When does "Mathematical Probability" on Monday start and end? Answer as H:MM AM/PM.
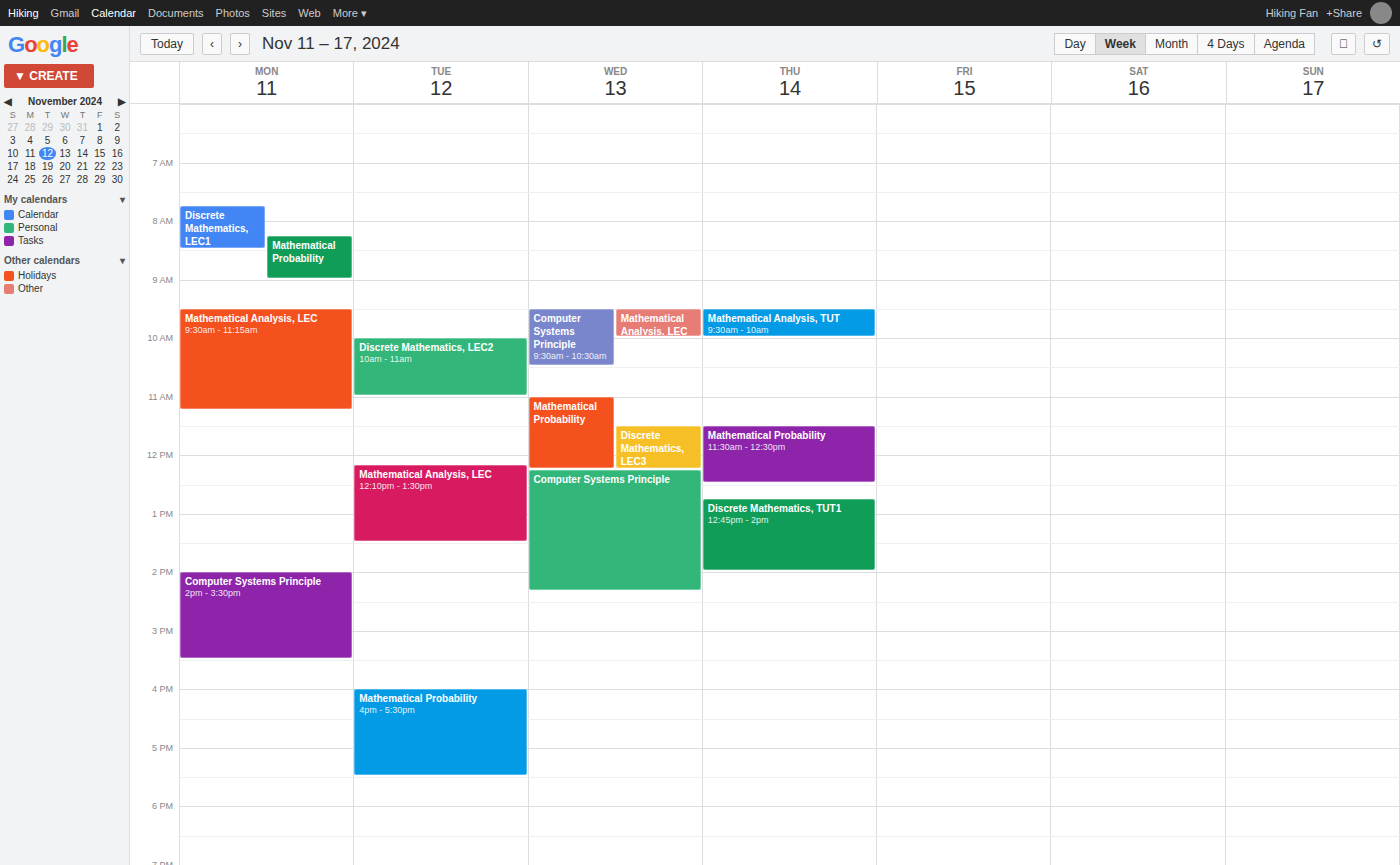
8:15 AM to 9:00 AM